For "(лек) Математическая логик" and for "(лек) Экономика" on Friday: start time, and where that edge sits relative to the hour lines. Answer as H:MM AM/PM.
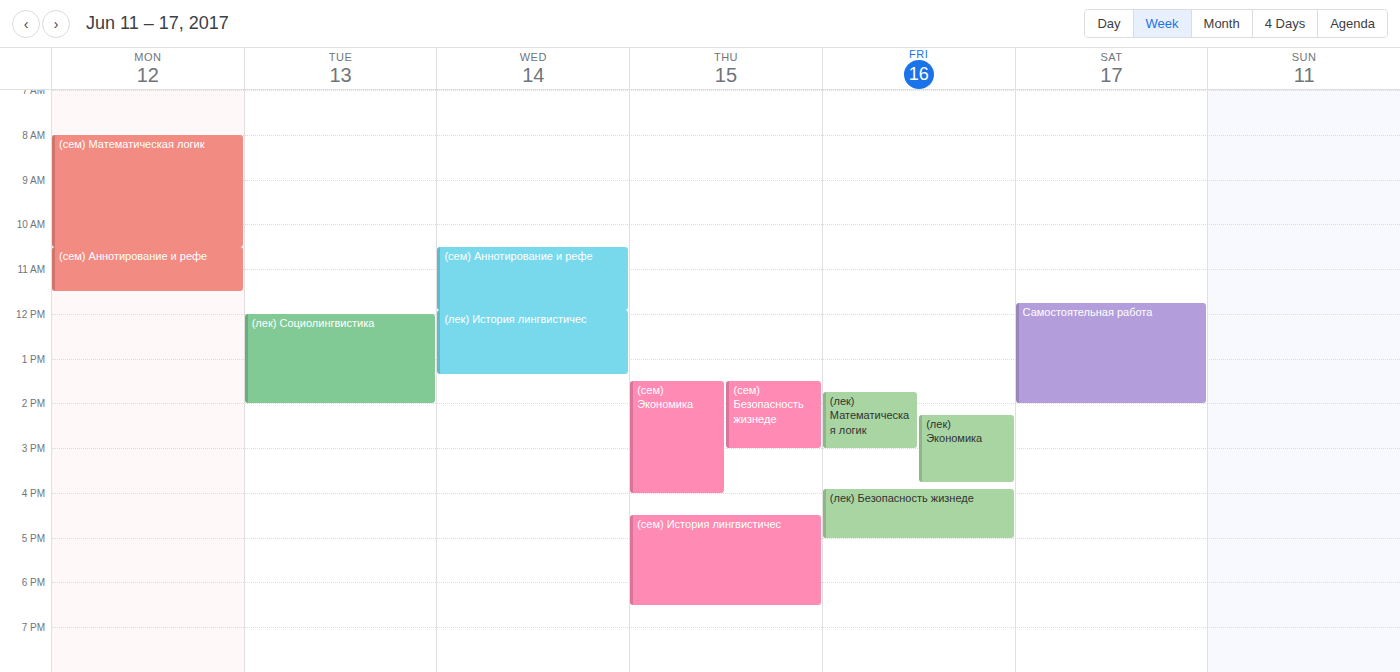
"(лек) Математическая логик": 1:45 PM, neither: three quarters of the way from the 1 PM line to the 2 PM line. "(лек) Экономика": 2:15 PM, neither: a quarter of the way from the 2 PM line to the 3 PM line.